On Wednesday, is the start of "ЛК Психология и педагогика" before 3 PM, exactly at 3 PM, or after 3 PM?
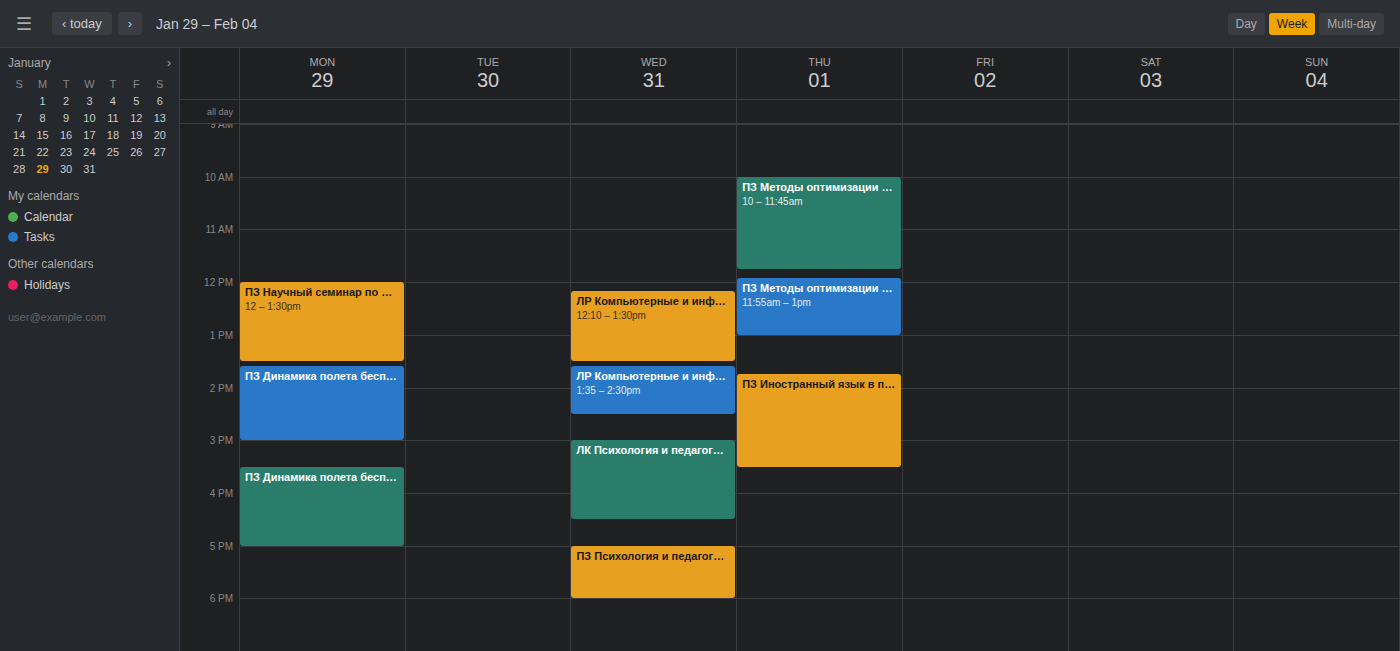
3:00 PM -- exactly at 3 PM, on the 3 PM line.